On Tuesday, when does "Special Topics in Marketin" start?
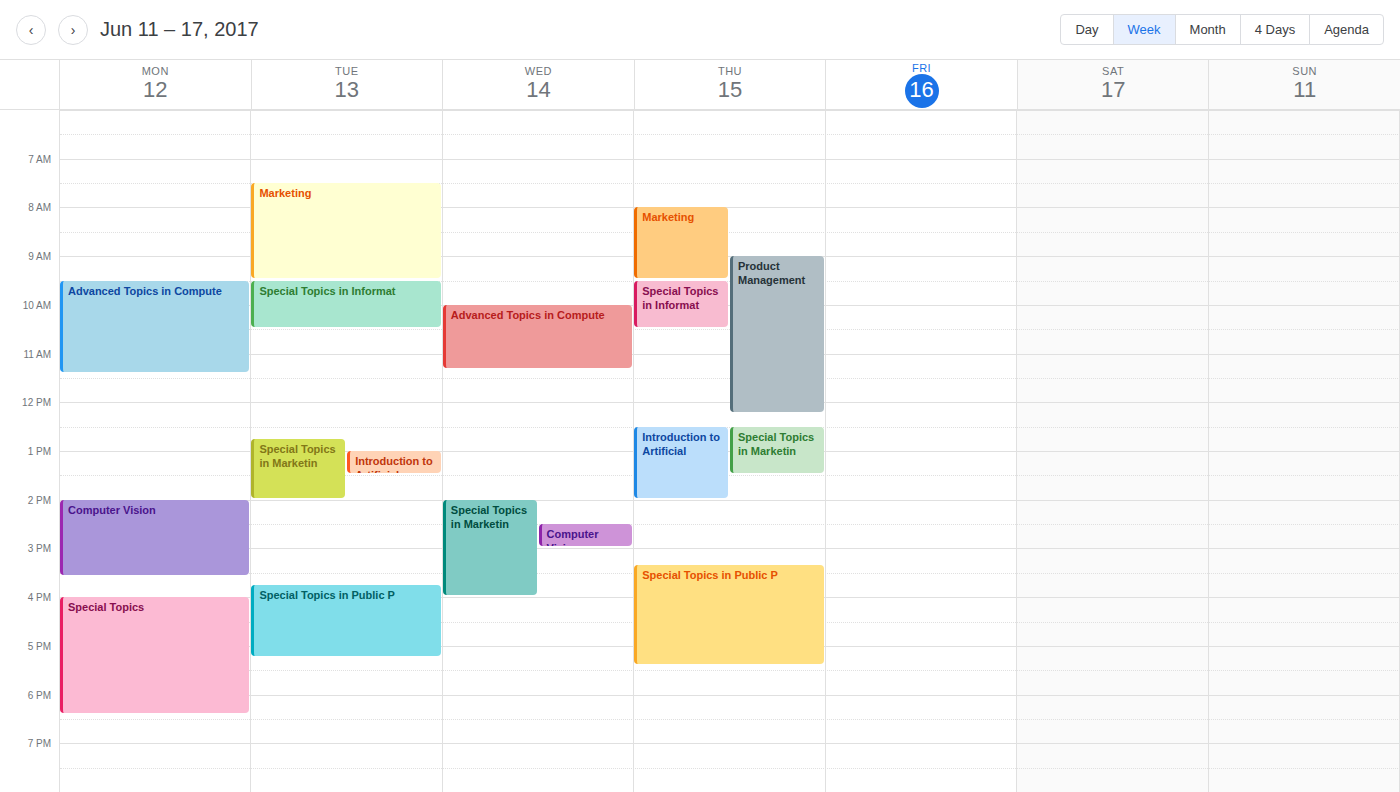
12:45 PM